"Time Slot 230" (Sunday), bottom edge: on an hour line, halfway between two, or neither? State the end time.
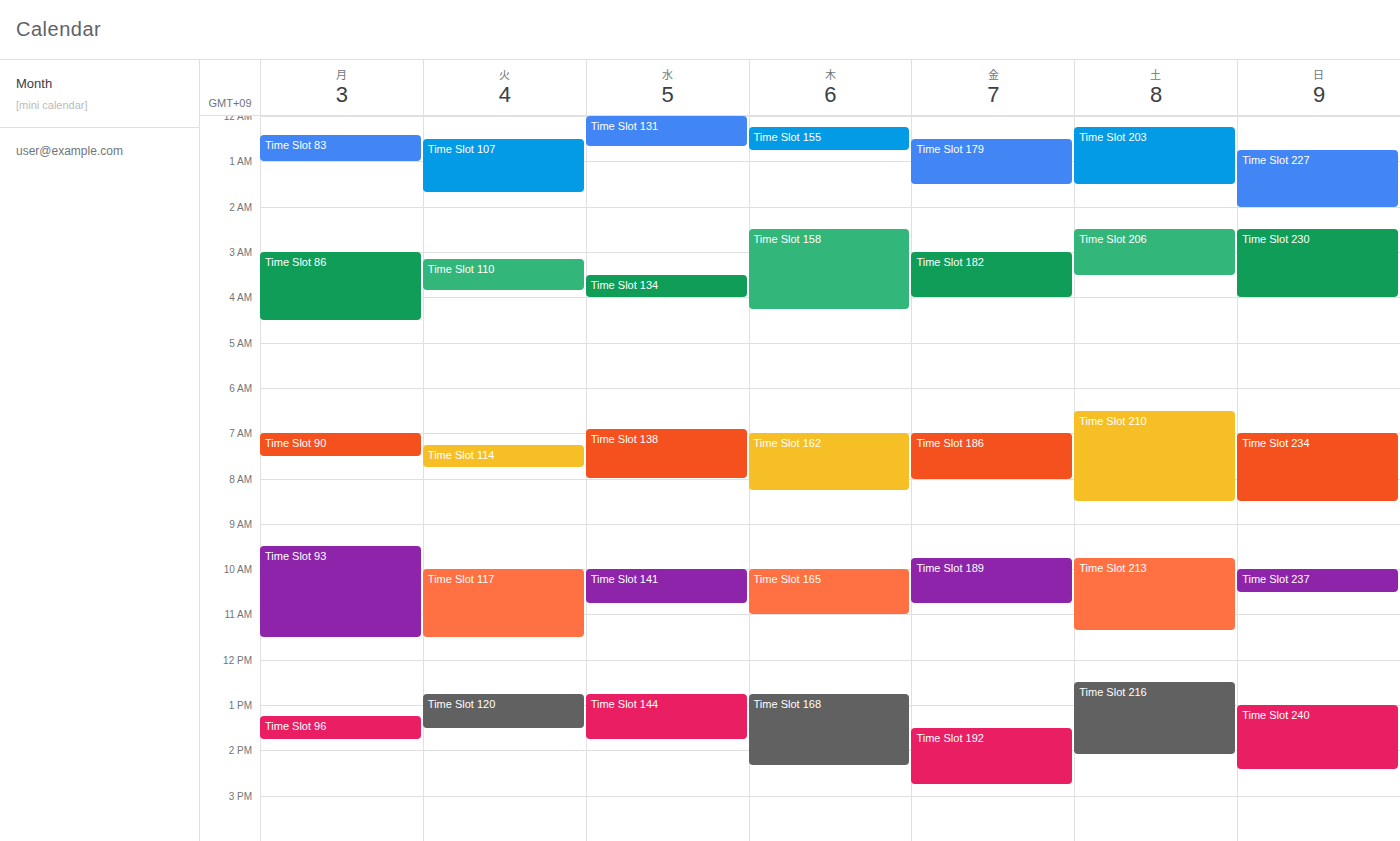
4:00 AM -- exactly on the 4 AM line.